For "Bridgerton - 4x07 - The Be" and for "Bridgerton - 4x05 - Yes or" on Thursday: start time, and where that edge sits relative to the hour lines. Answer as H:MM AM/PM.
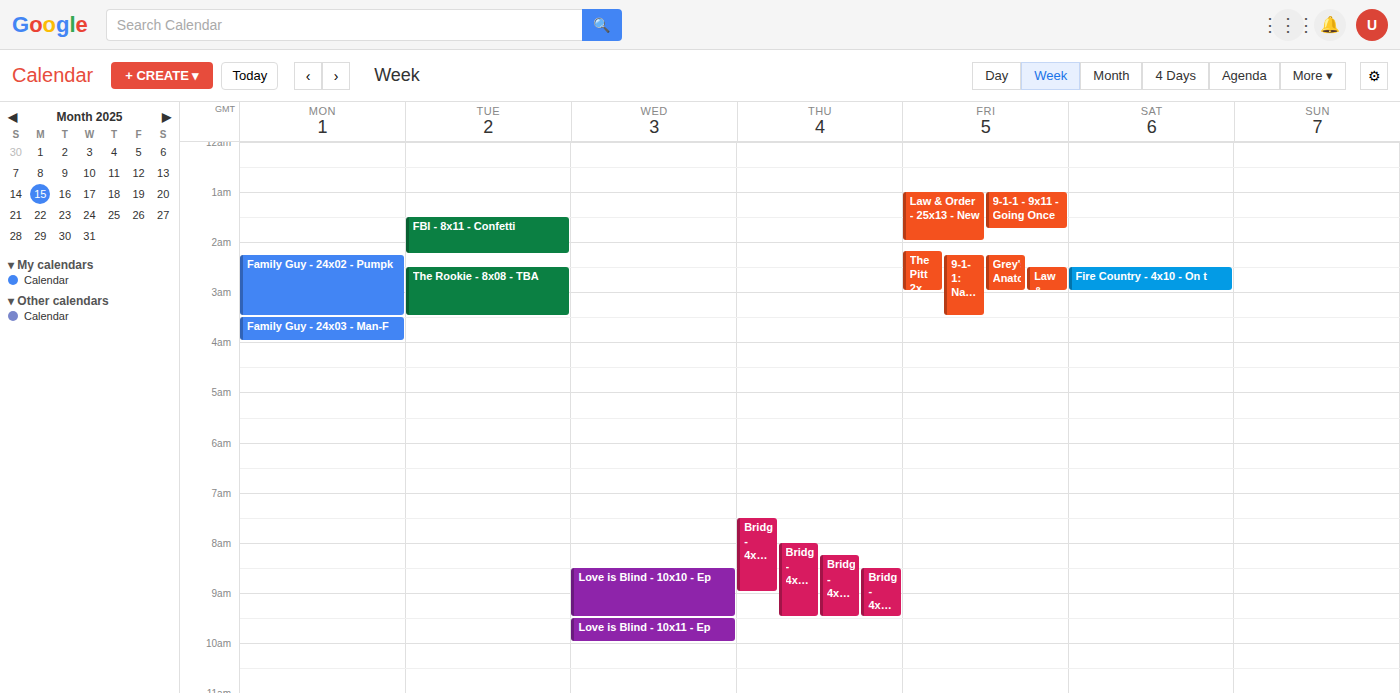
"Bridgerton - 4x07 - The Be": 8:15 AM, neither: a quarter of the way from the 8 AM line to the 9 AM line. "Bridgerton - 4x05 - Yes or": 8:00 AM, exactly on the 8 AM line.